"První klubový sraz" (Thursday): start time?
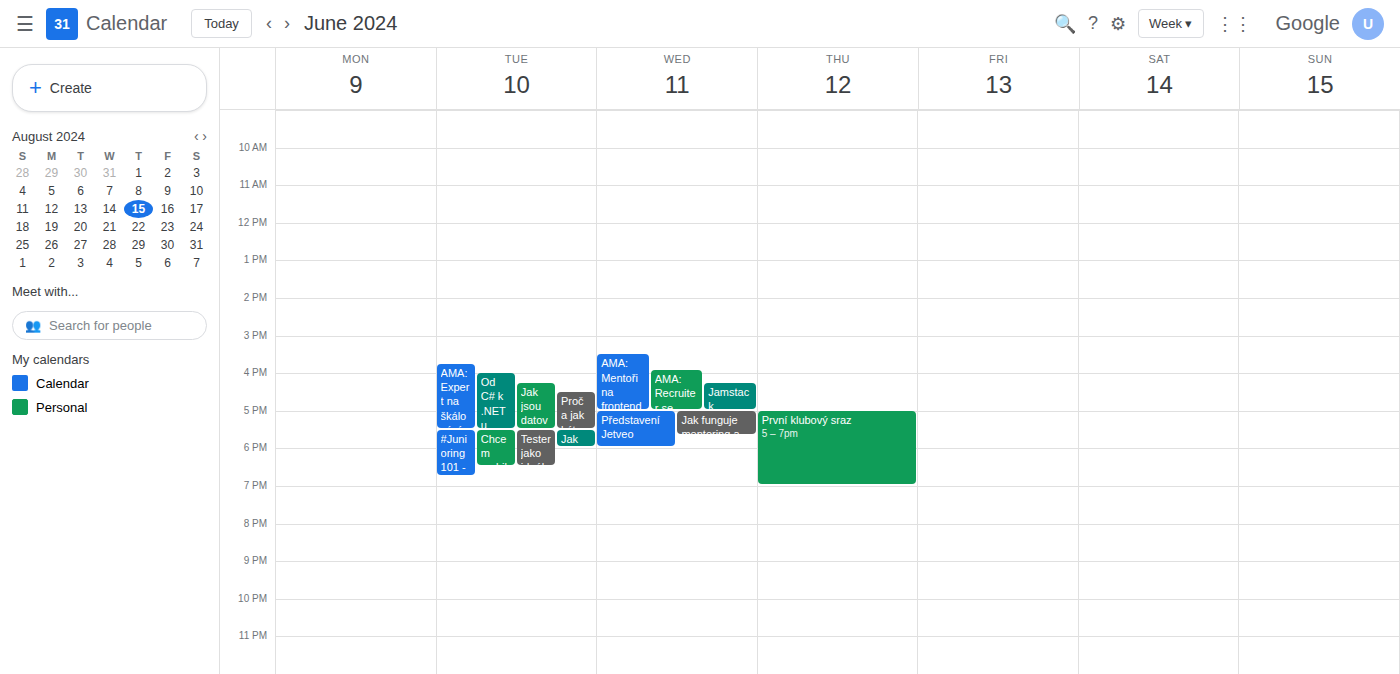
5:00 PM